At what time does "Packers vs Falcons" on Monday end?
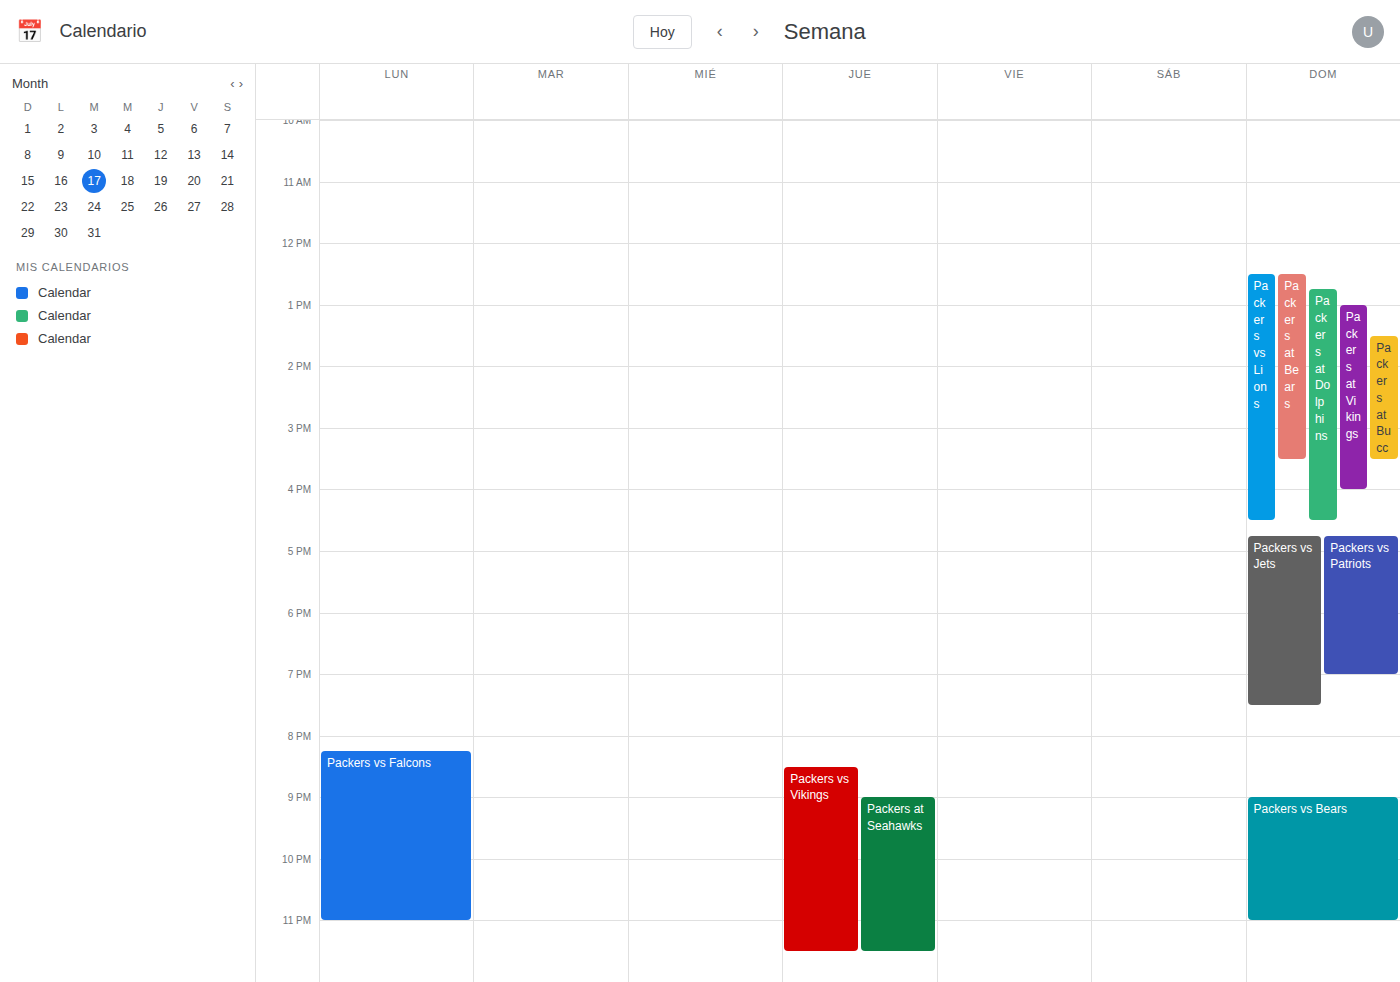
23:00